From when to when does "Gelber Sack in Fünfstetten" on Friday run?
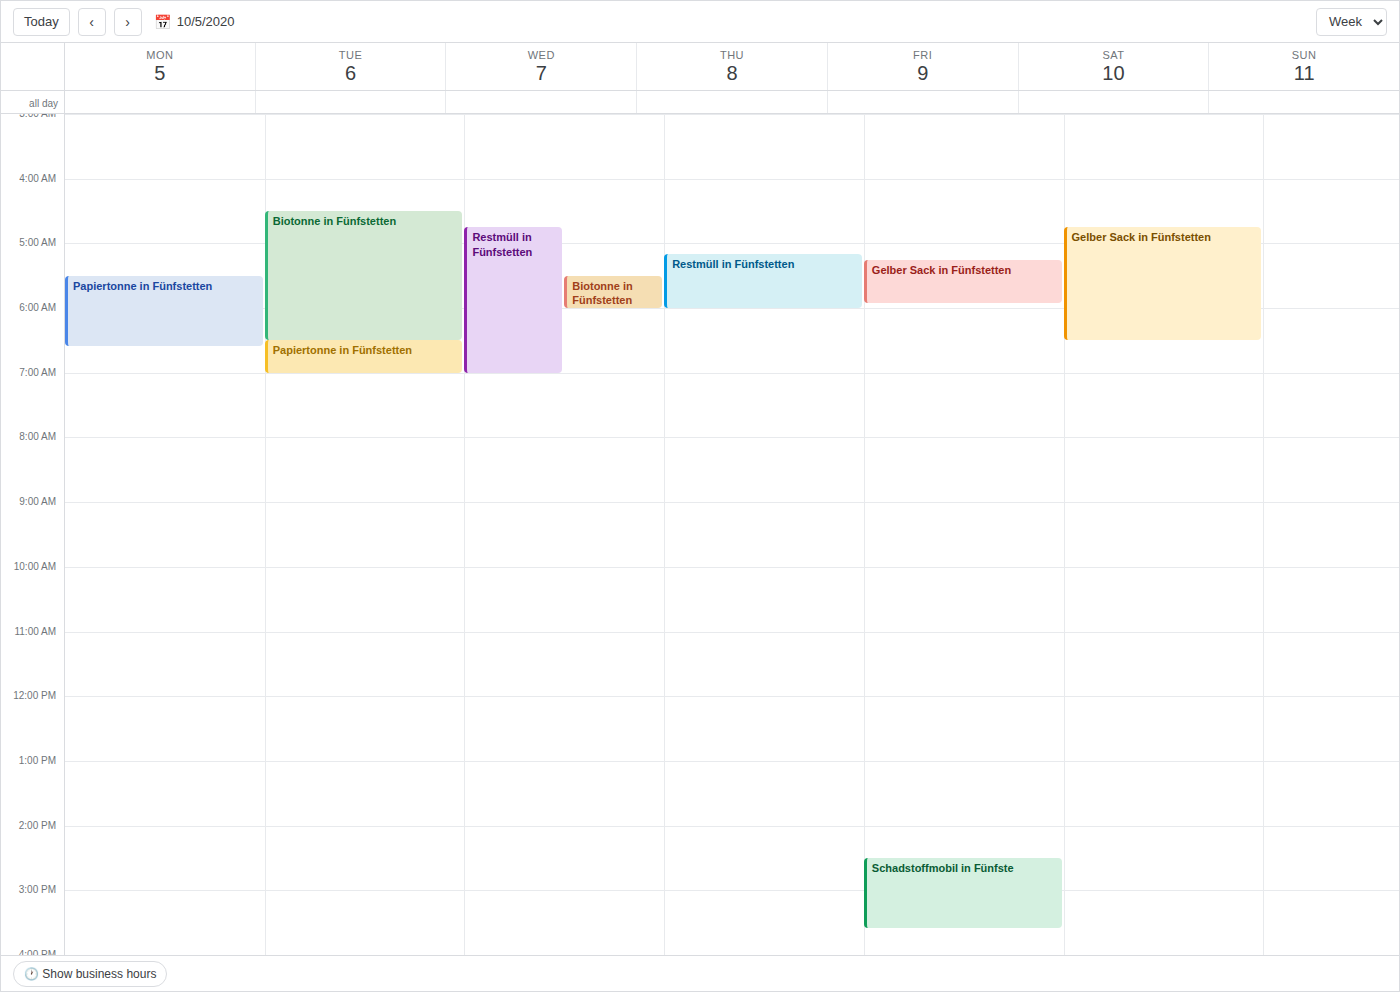
5:15 AM to 5:55 AM